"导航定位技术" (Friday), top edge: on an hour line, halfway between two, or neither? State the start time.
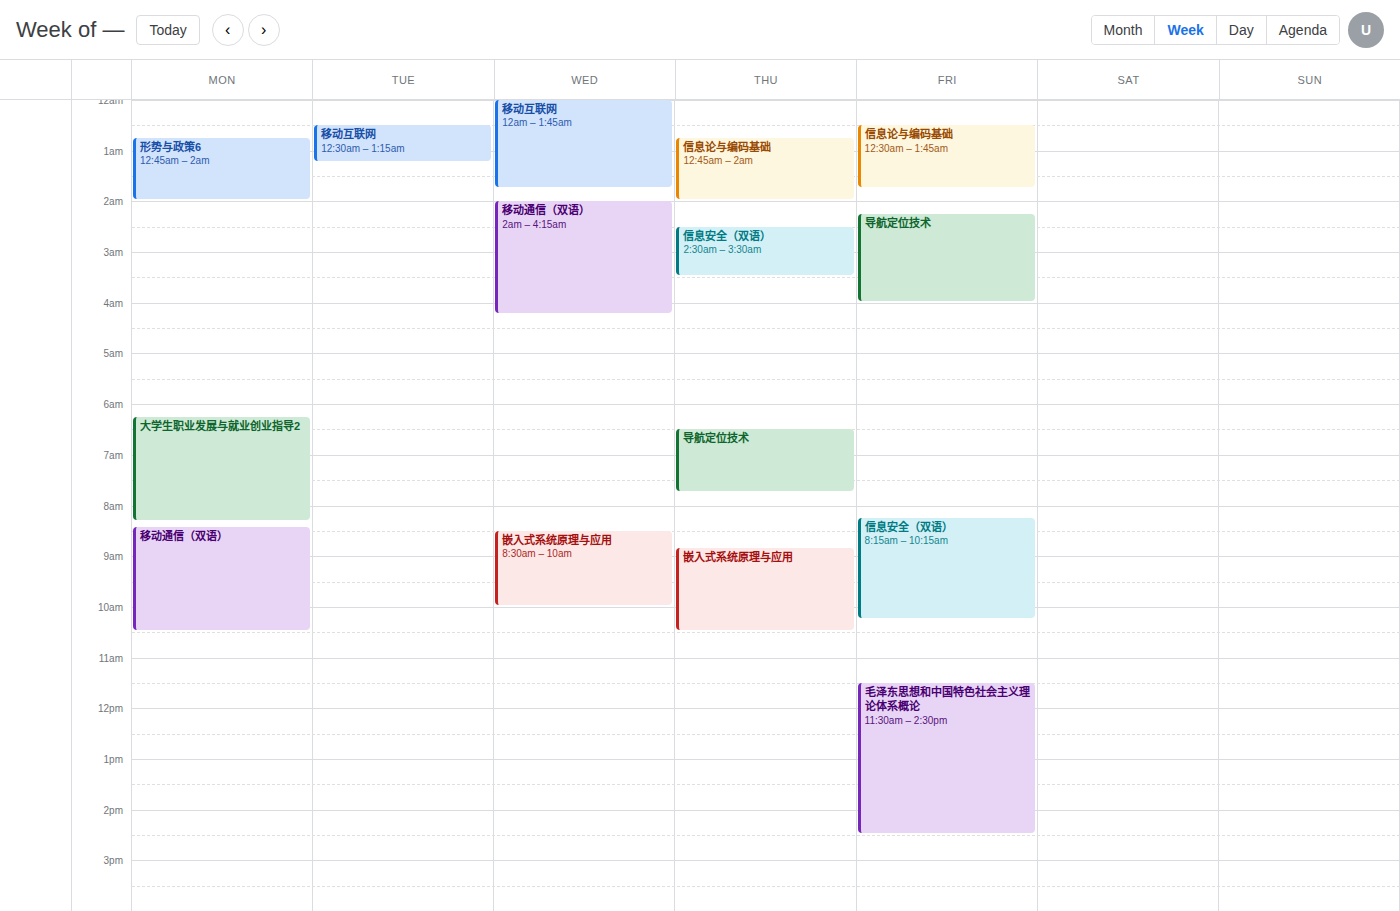
02:15 -- neither: a quarter of the way from the 02:00 line to the 03:00 line.